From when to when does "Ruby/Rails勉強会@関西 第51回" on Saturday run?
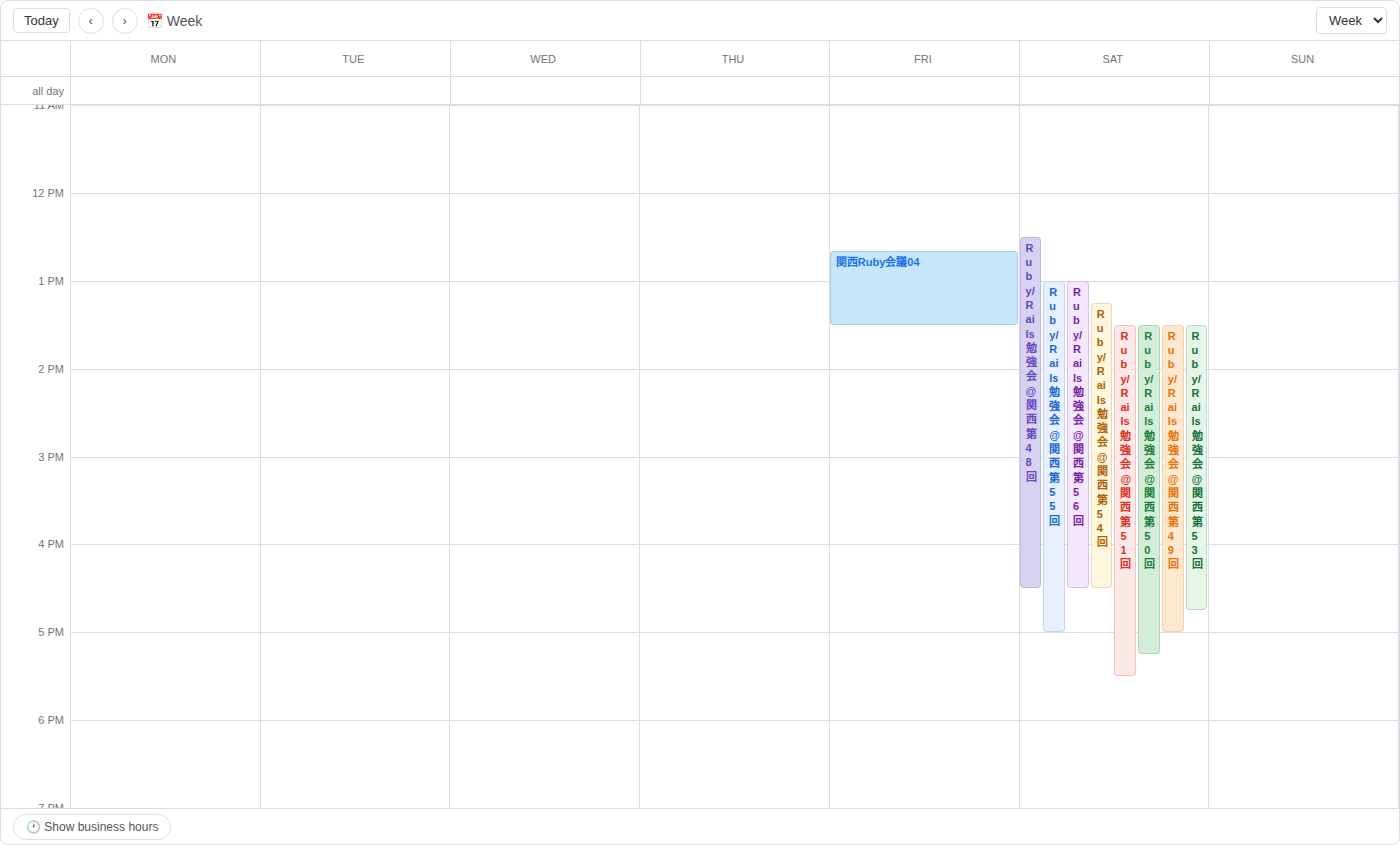
1:30 PM to 5:30 PM